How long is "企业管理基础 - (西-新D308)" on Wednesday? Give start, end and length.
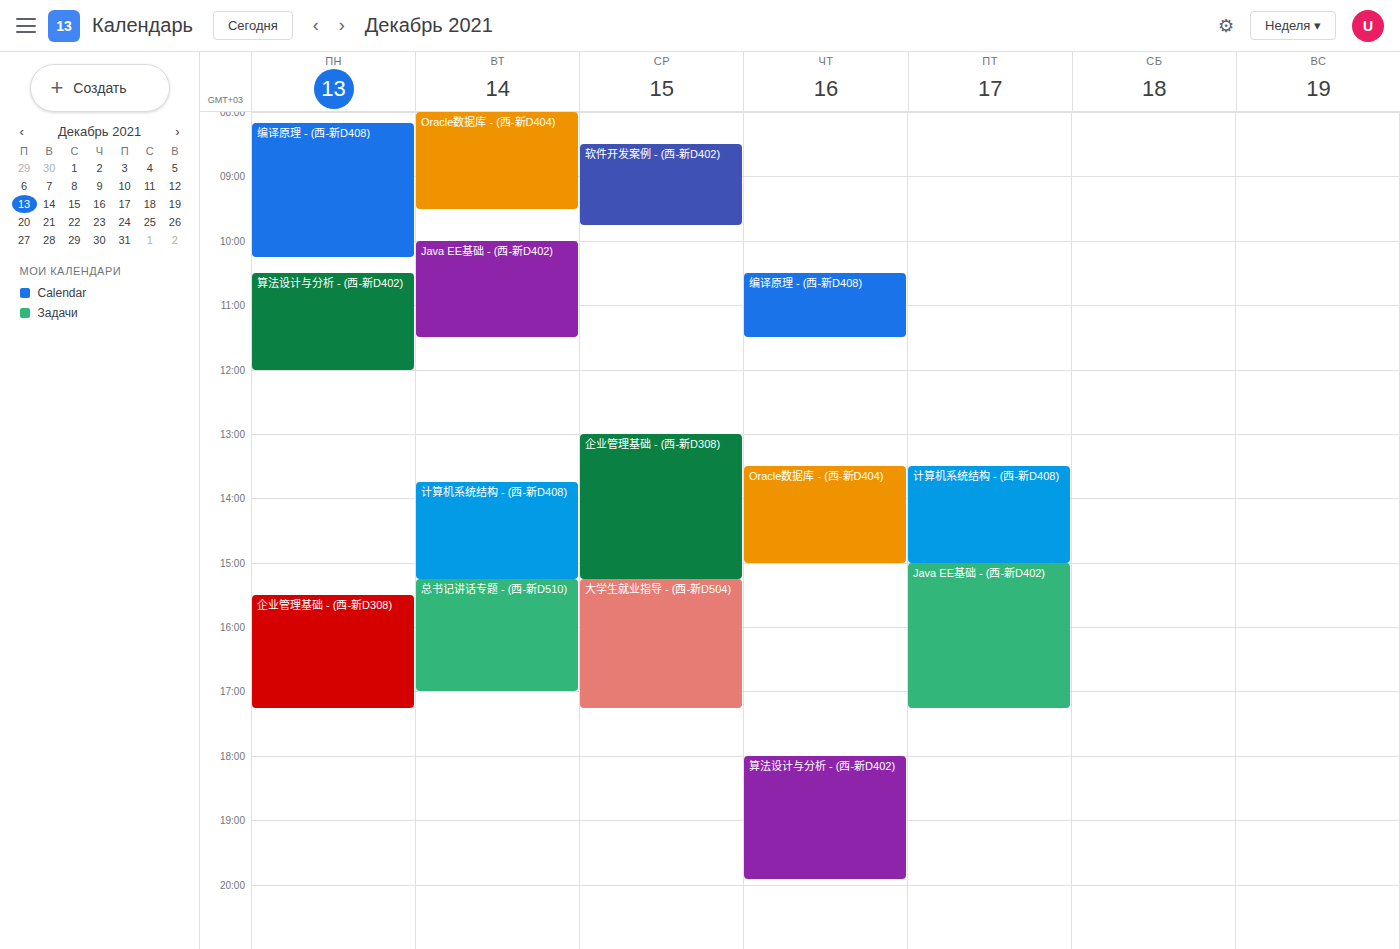
1:00 PM to 3:15 PM, 2 hours 15 minutes